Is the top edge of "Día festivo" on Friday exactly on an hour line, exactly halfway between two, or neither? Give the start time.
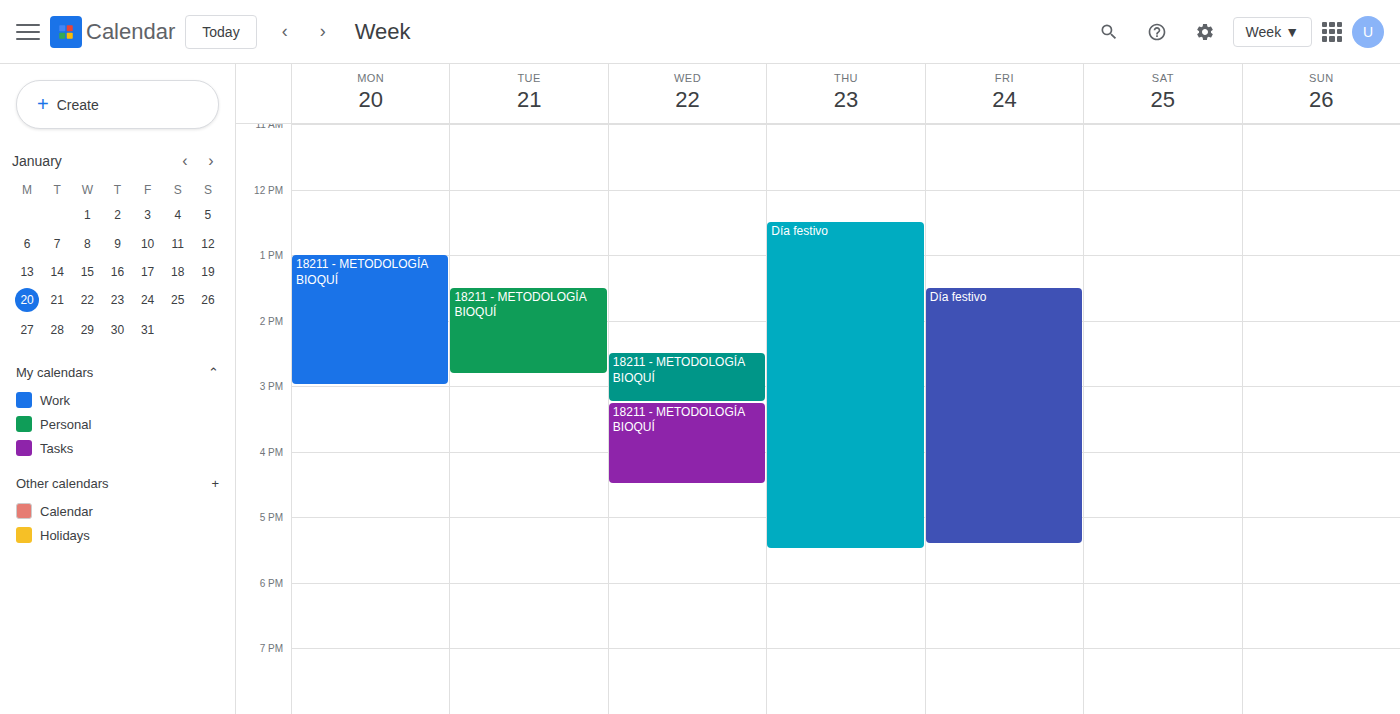
1:30 PM -- halfway between the 1 PM and 2 PM lines.